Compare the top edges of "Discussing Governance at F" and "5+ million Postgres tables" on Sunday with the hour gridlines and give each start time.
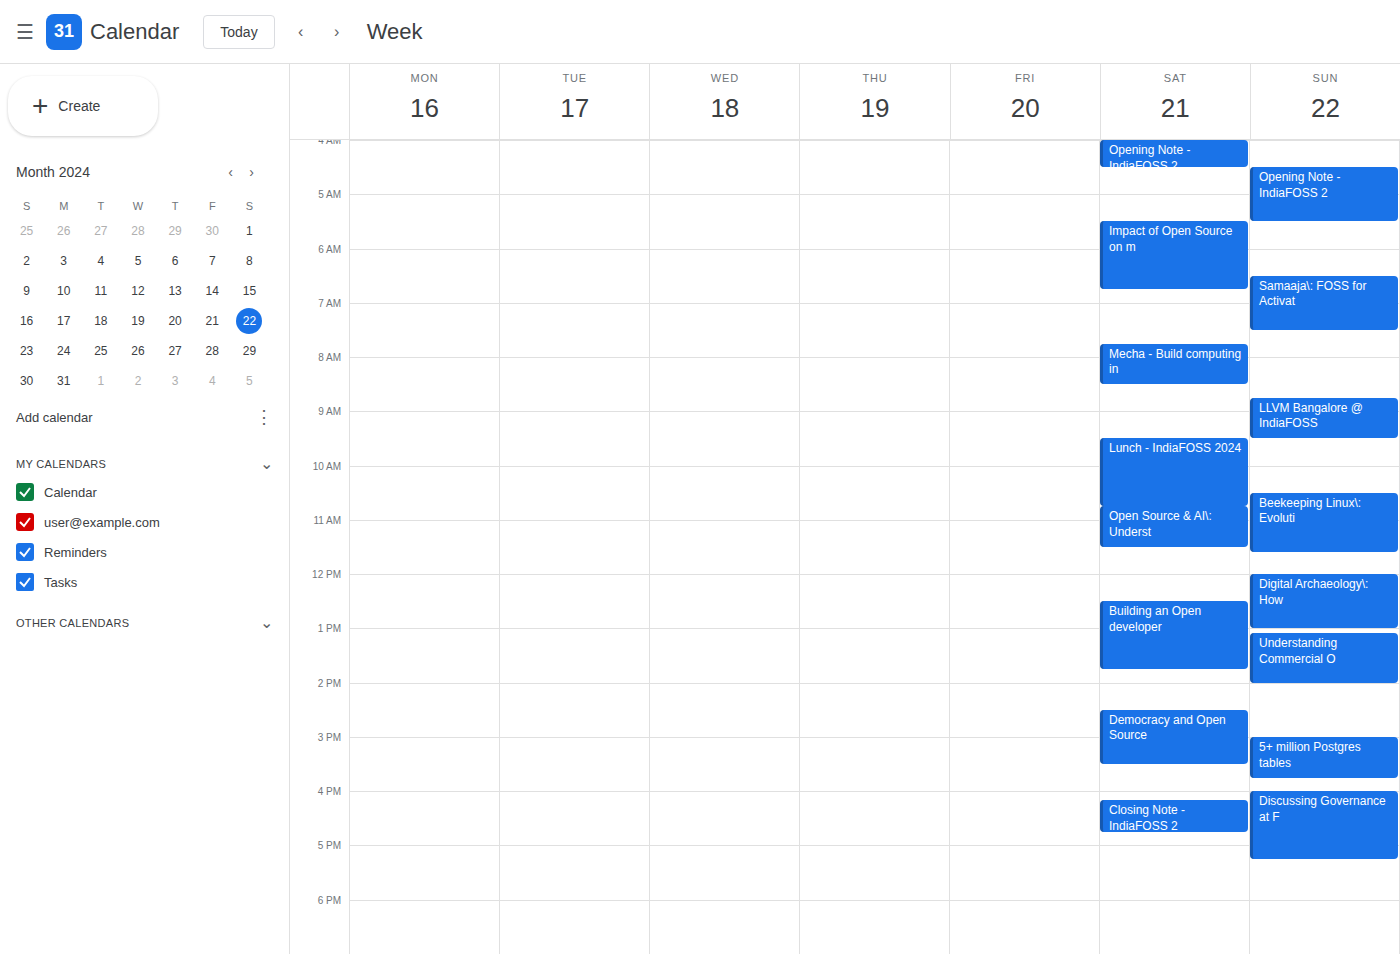
"Discussing Governance at F": 4:00 PM, exactly on the 4 PM line. "5+ million Postgres tables": 3:00 PM, exactly on the 3 PM line.